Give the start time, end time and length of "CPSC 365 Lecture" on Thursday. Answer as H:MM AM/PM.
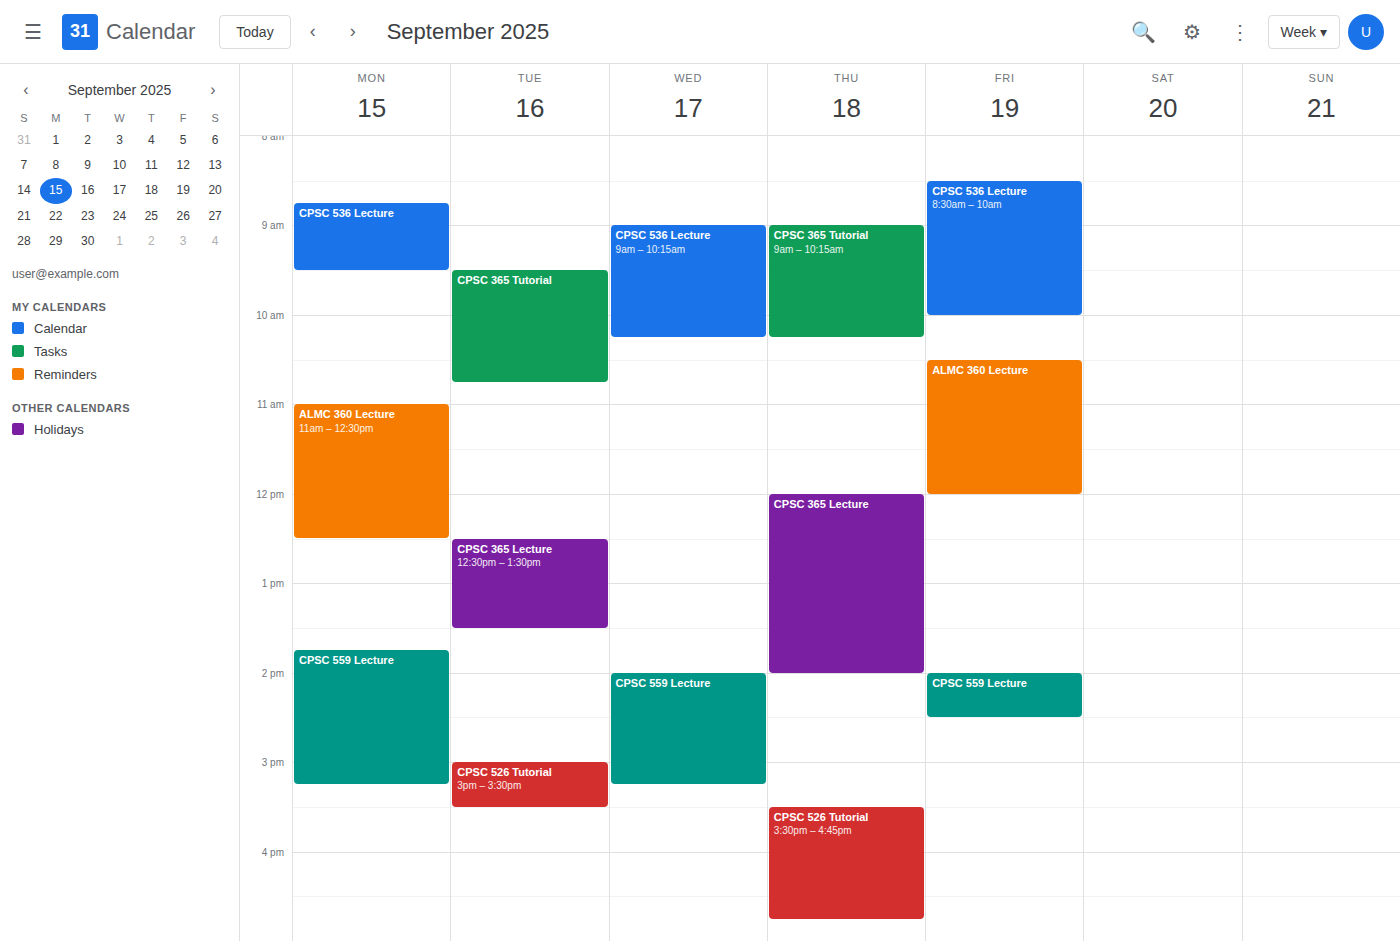
12:00 PM to 2:00 PM, 2 hours